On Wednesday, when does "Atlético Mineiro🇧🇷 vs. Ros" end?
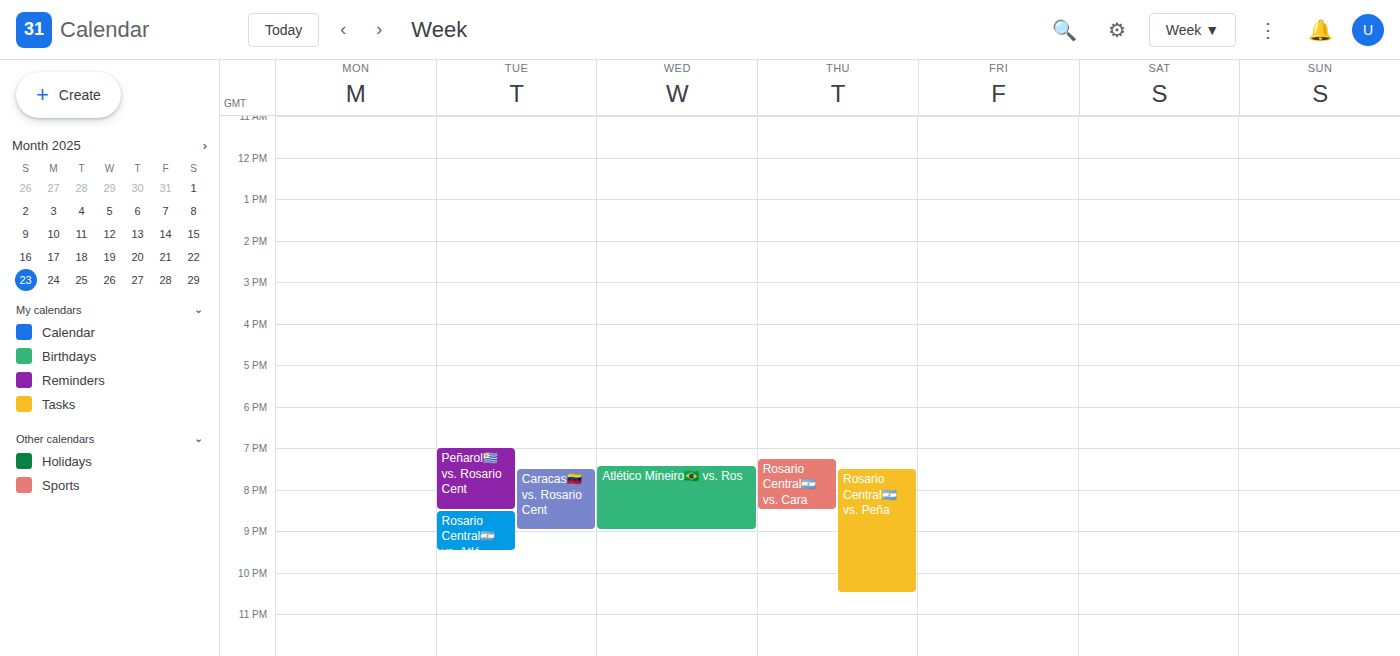
9:00 PM